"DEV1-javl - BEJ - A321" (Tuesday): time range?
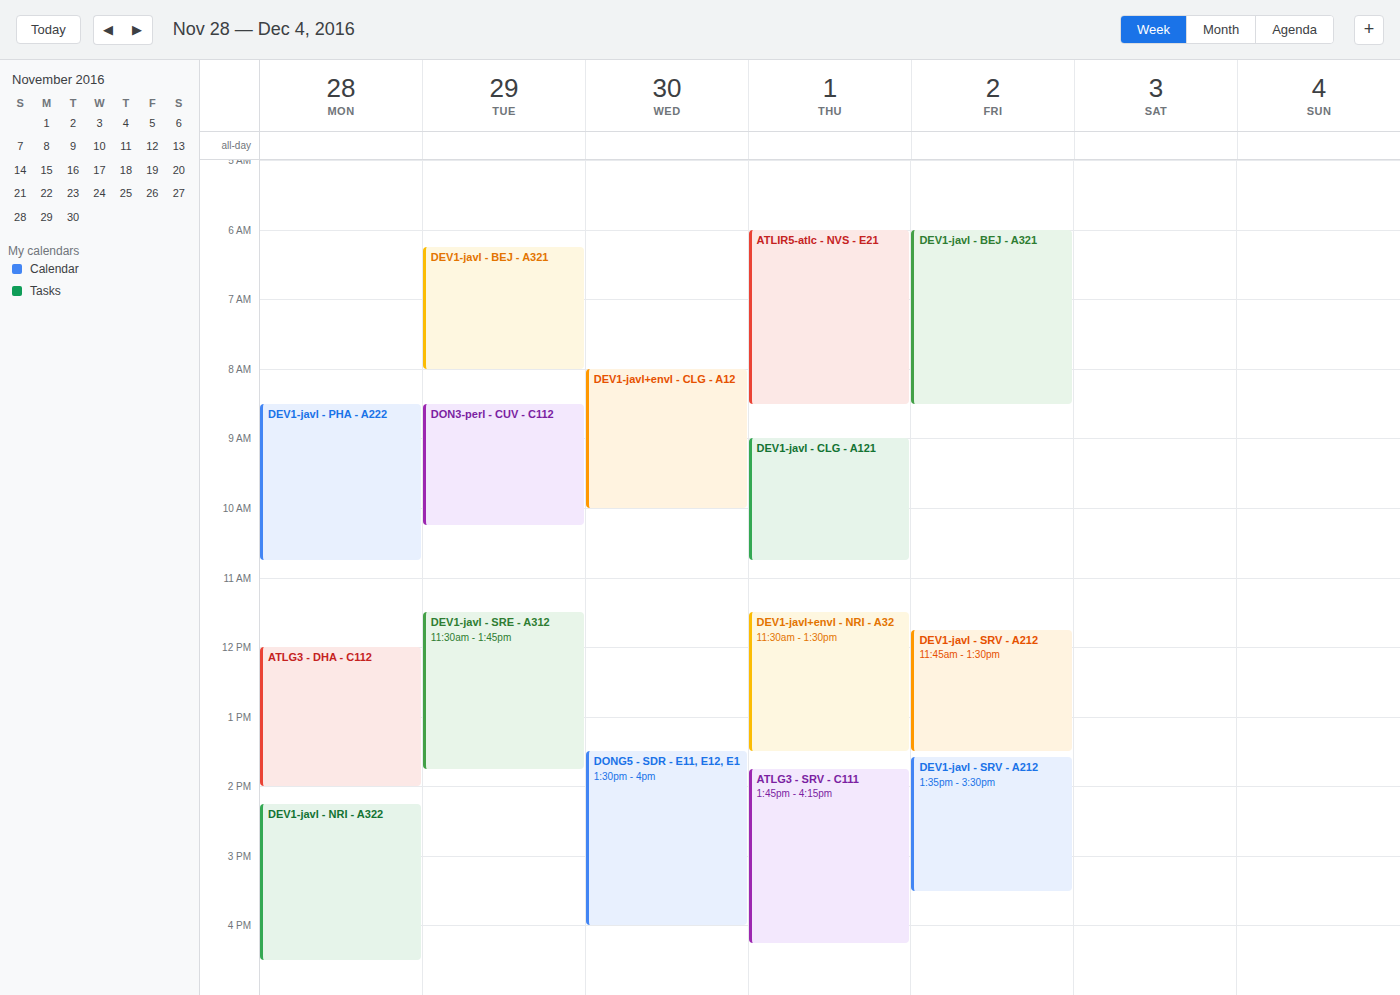
6:15 AM to 8:00 AM